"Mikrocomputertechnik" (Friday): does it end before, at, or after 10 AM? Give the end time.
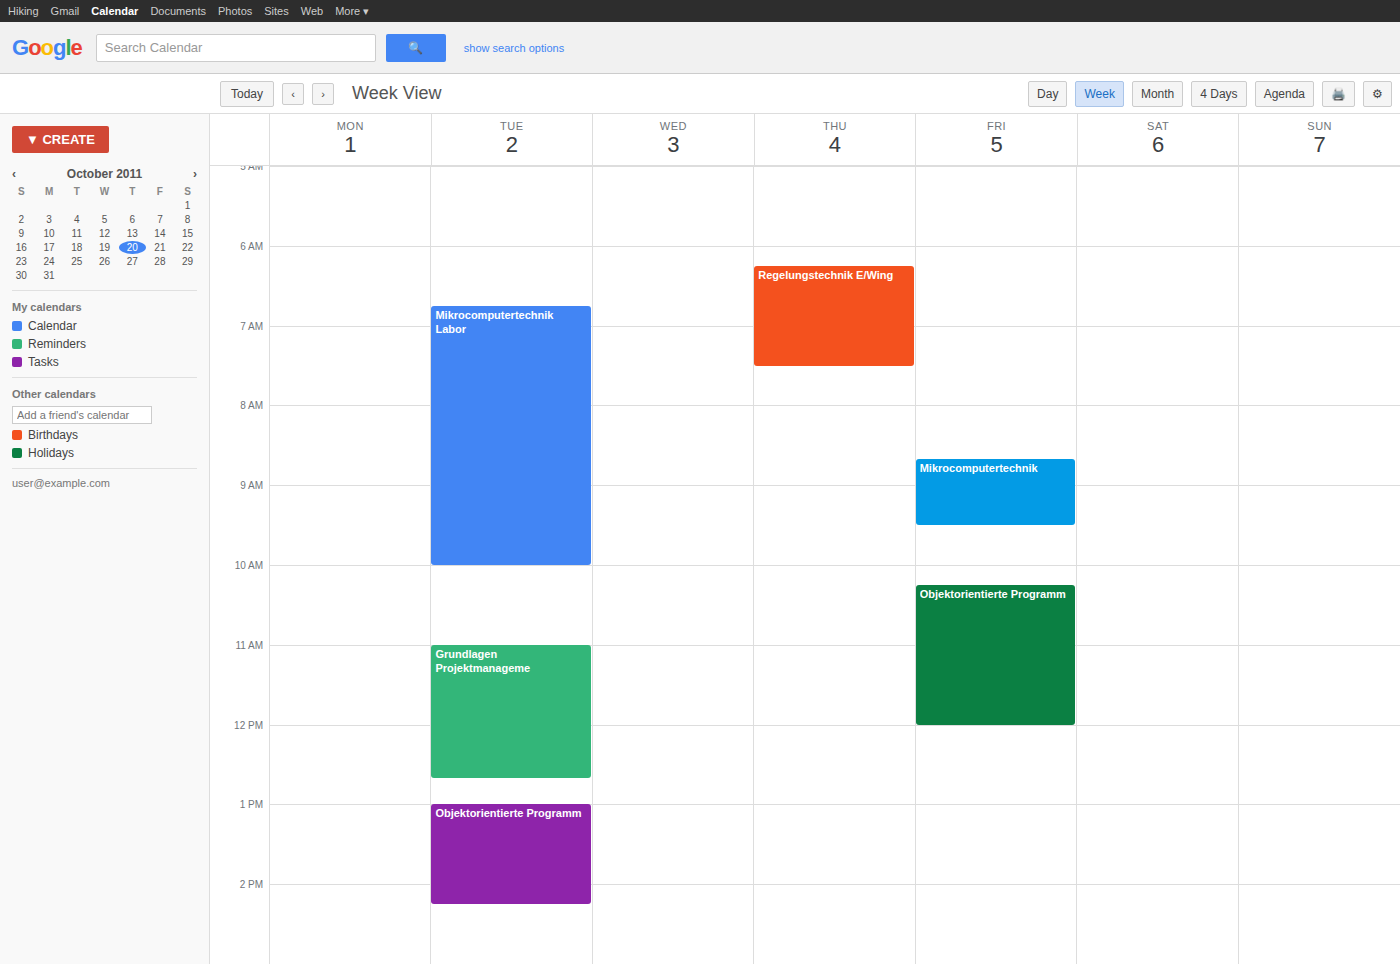
9:30 AM -- before 10 AM, 30 minutes above the 10 AM line.